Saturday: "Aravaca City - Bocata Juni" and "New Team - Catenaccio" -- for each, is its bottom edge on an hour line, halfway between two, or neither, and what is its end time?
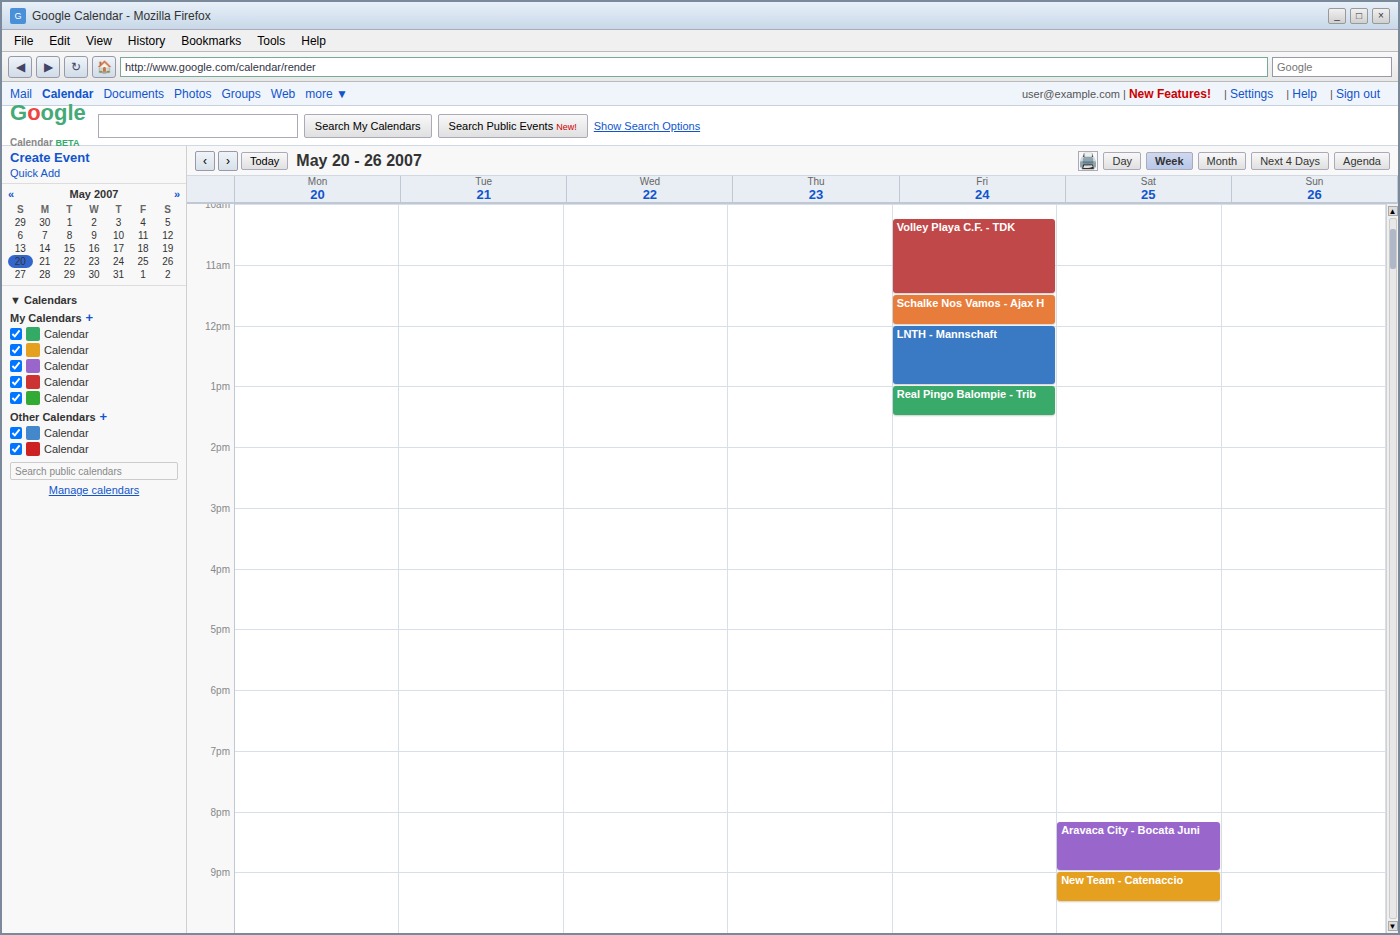
"Aravaca City - Bocata Juni": 9:00 PM, exactly on the 9 PM line. "New Team - Catenaccio": 9:30 PM, halfway between the 9 PM and 10 PM lines.